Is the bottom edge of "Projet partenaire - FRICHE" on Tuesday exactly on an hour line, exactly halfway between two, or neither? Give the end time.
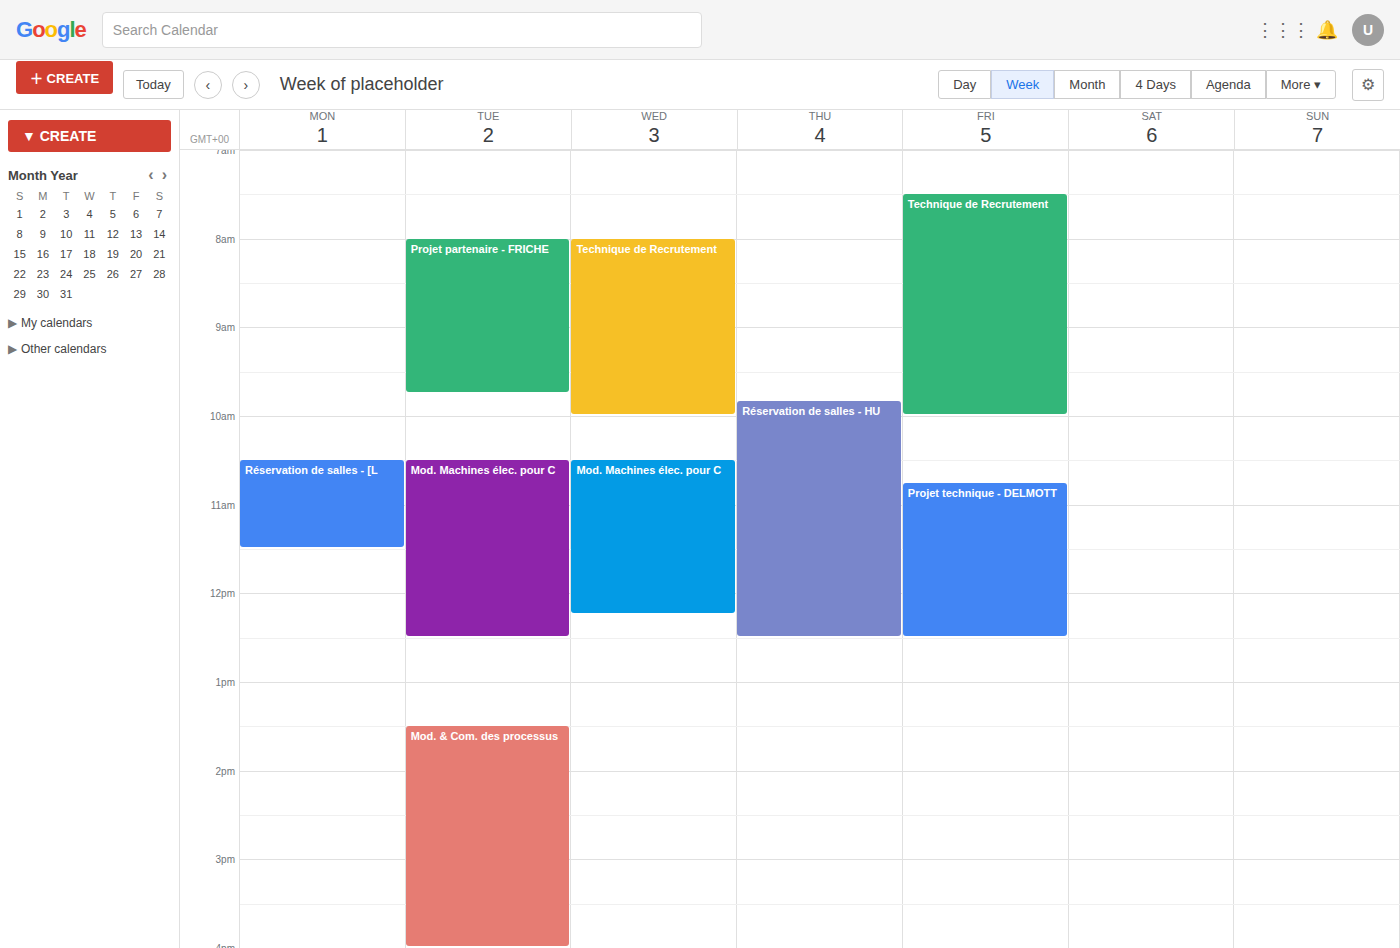
9:45 AM -- neither: three quarters of the way from the 9 AM line to the 10 AM line.